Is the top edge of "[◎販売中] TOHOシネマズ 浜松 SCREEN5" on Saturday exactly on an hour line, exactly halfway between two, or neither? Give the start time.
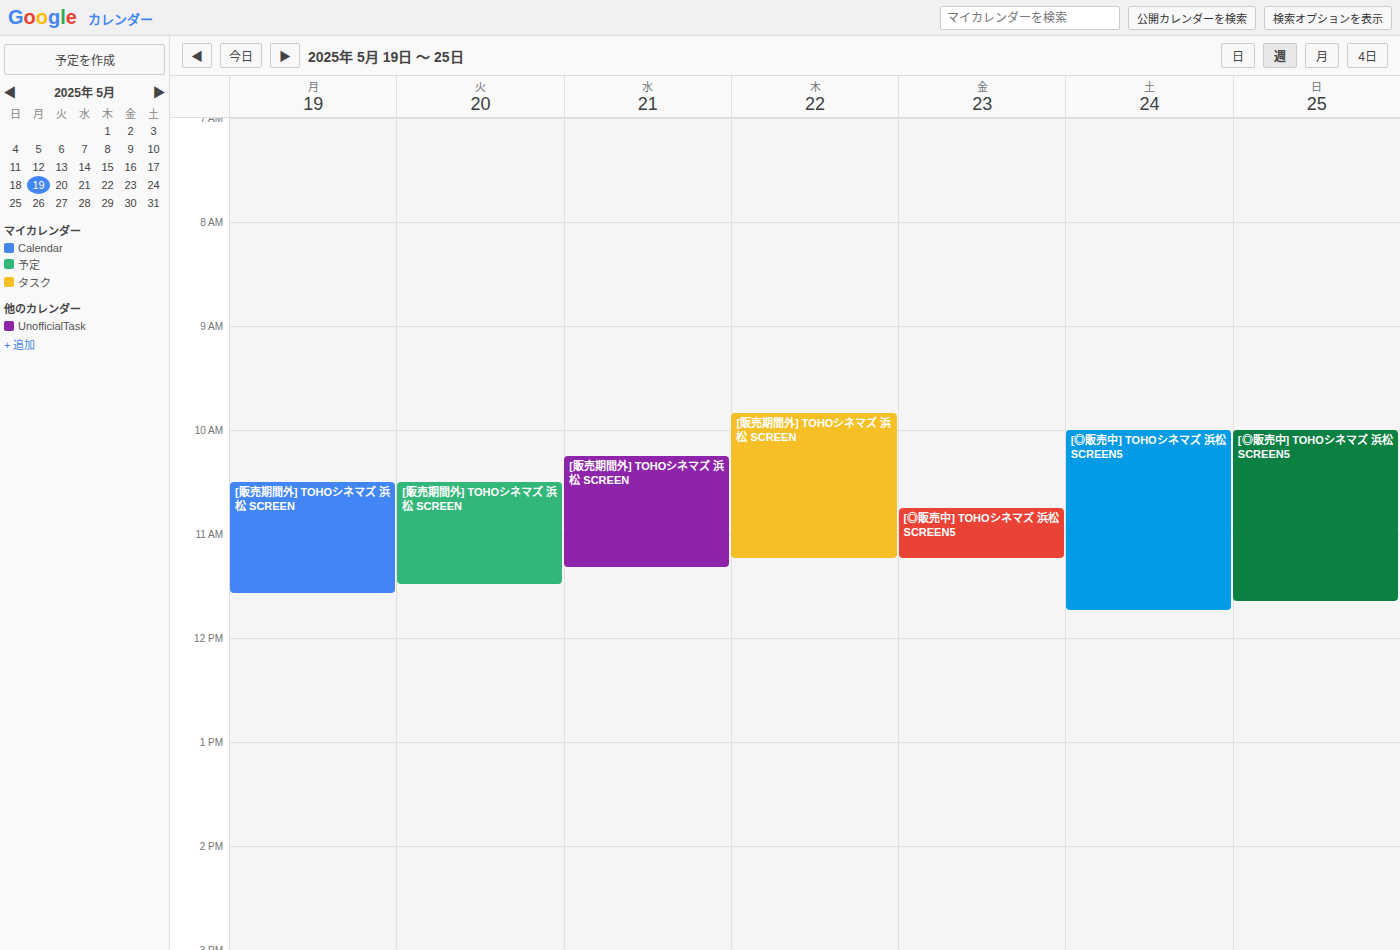
10:00 AM -- exactly on the 10 AM line.